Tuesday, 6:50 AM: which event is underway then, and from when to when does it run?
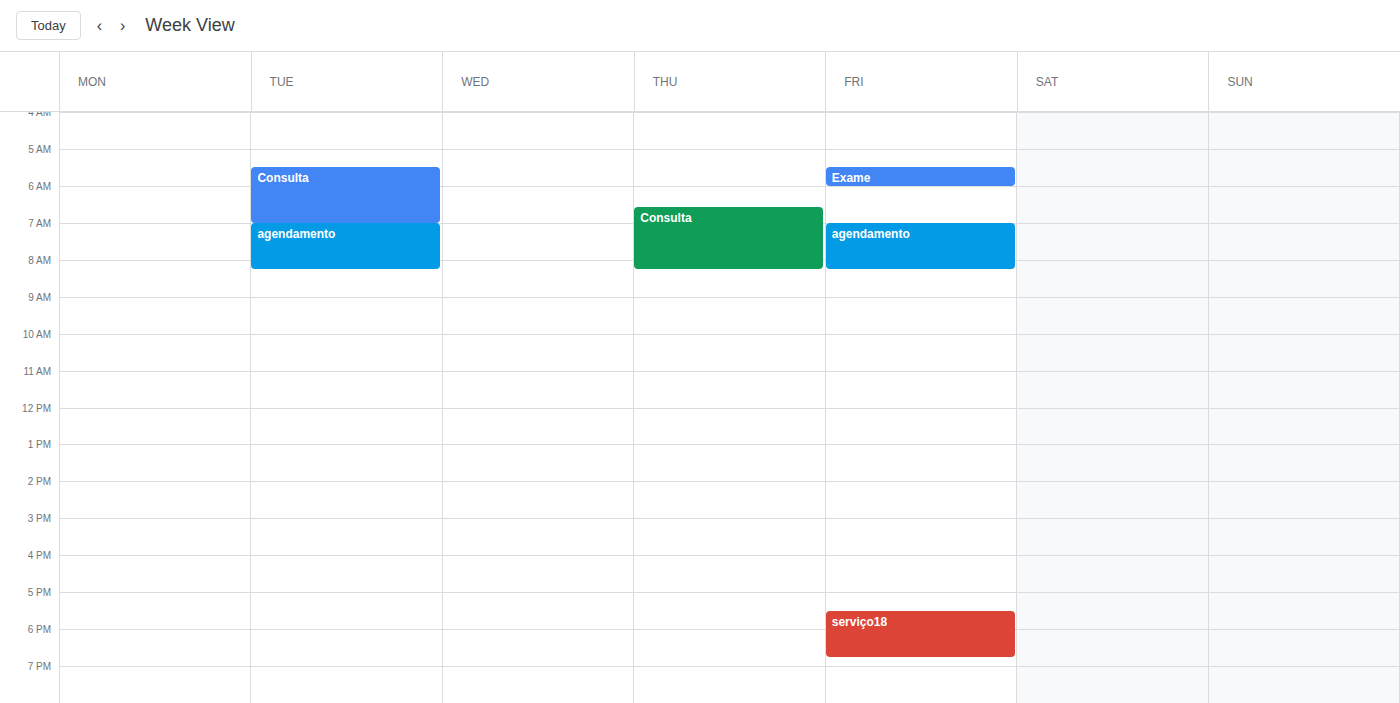
"Consulta", 5:30 AM to 7:00 AM